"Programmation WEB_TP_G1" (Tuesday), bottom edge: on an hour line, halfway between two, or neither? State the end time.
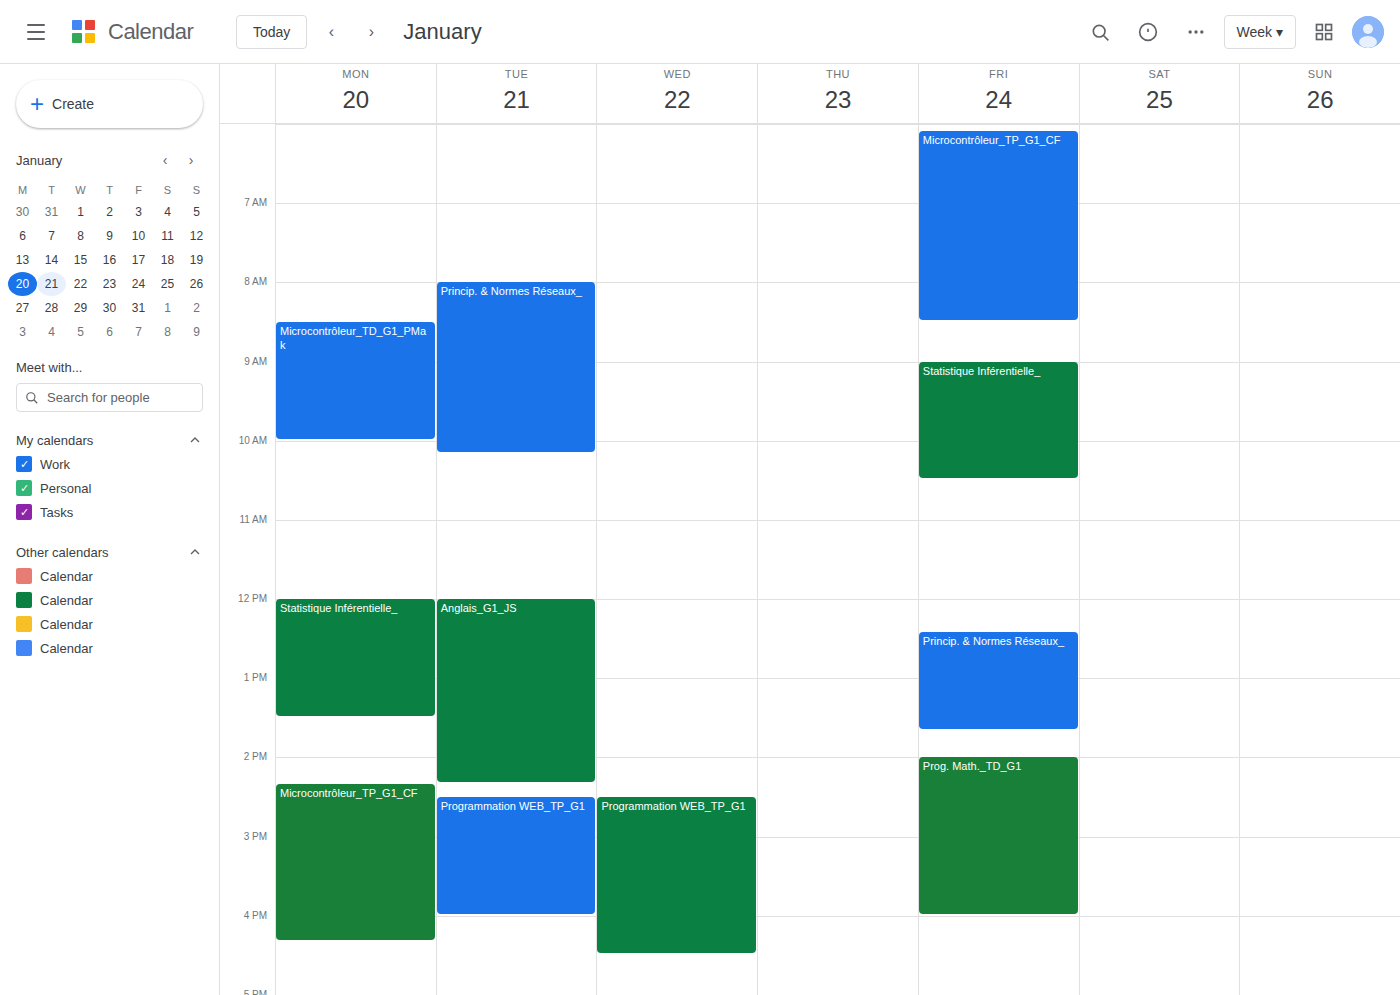
4:00 PM -- exactly on the 4 PM line.